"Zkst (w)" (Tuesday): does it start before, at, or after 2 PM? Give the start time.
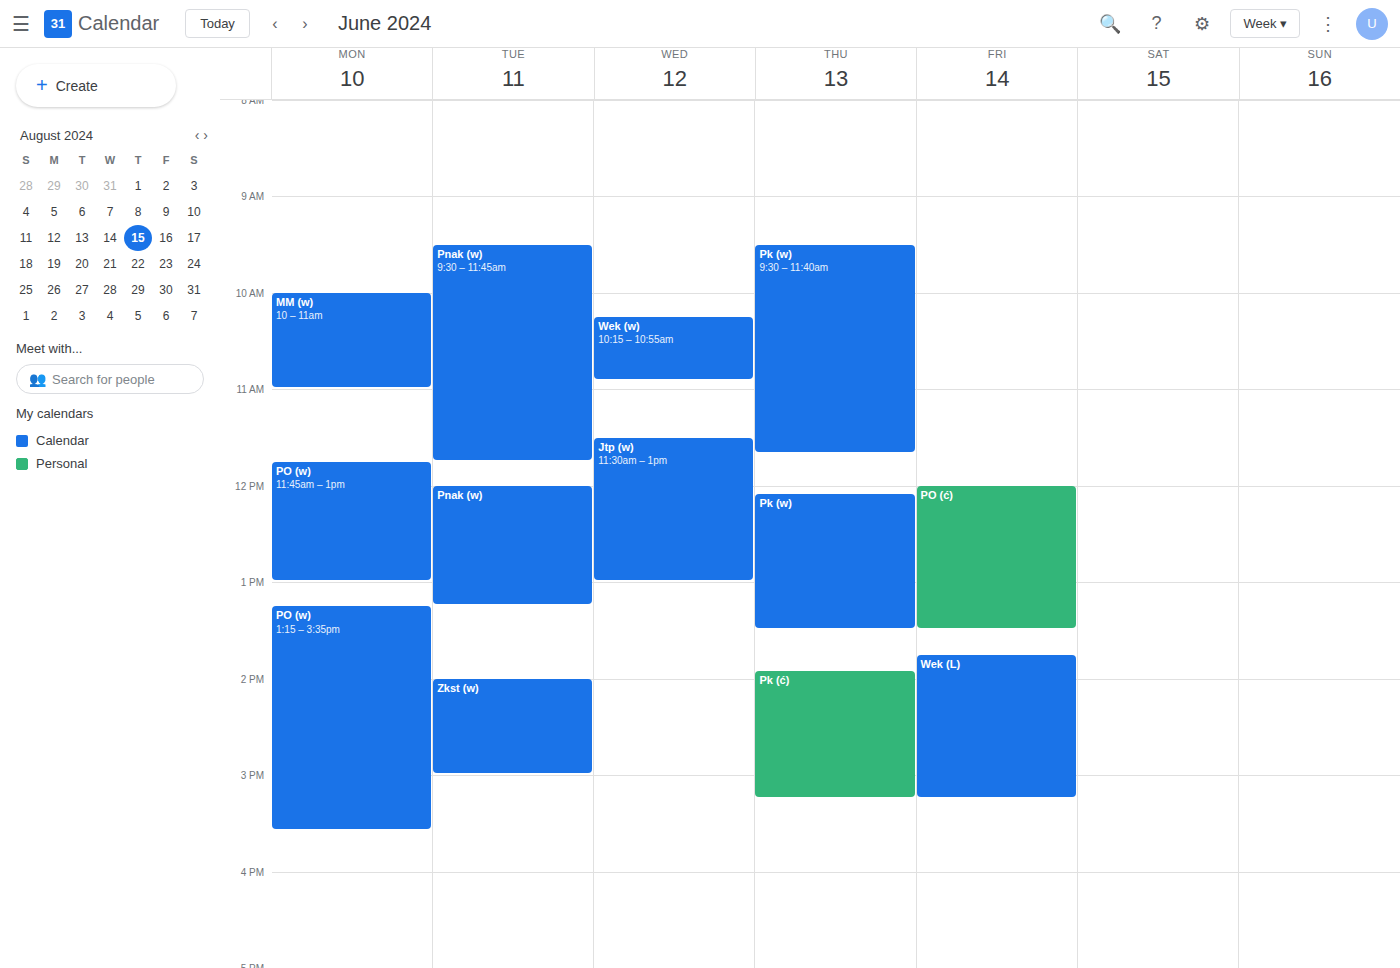
2:00 PM -- exactly at 2 PM, on the 2 PM line.